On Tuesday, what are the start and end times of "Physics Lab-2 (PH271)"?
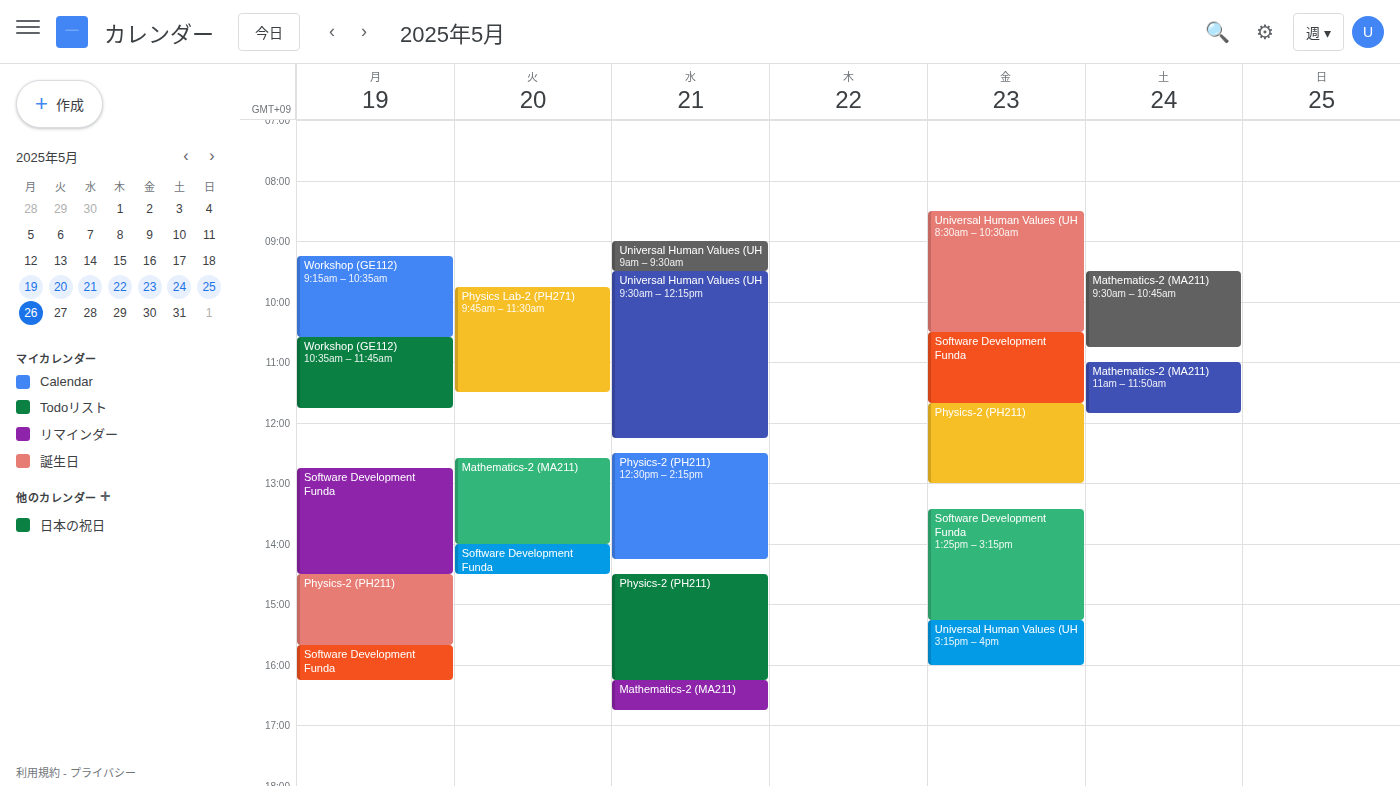
9:45 AM to 11:30 AM